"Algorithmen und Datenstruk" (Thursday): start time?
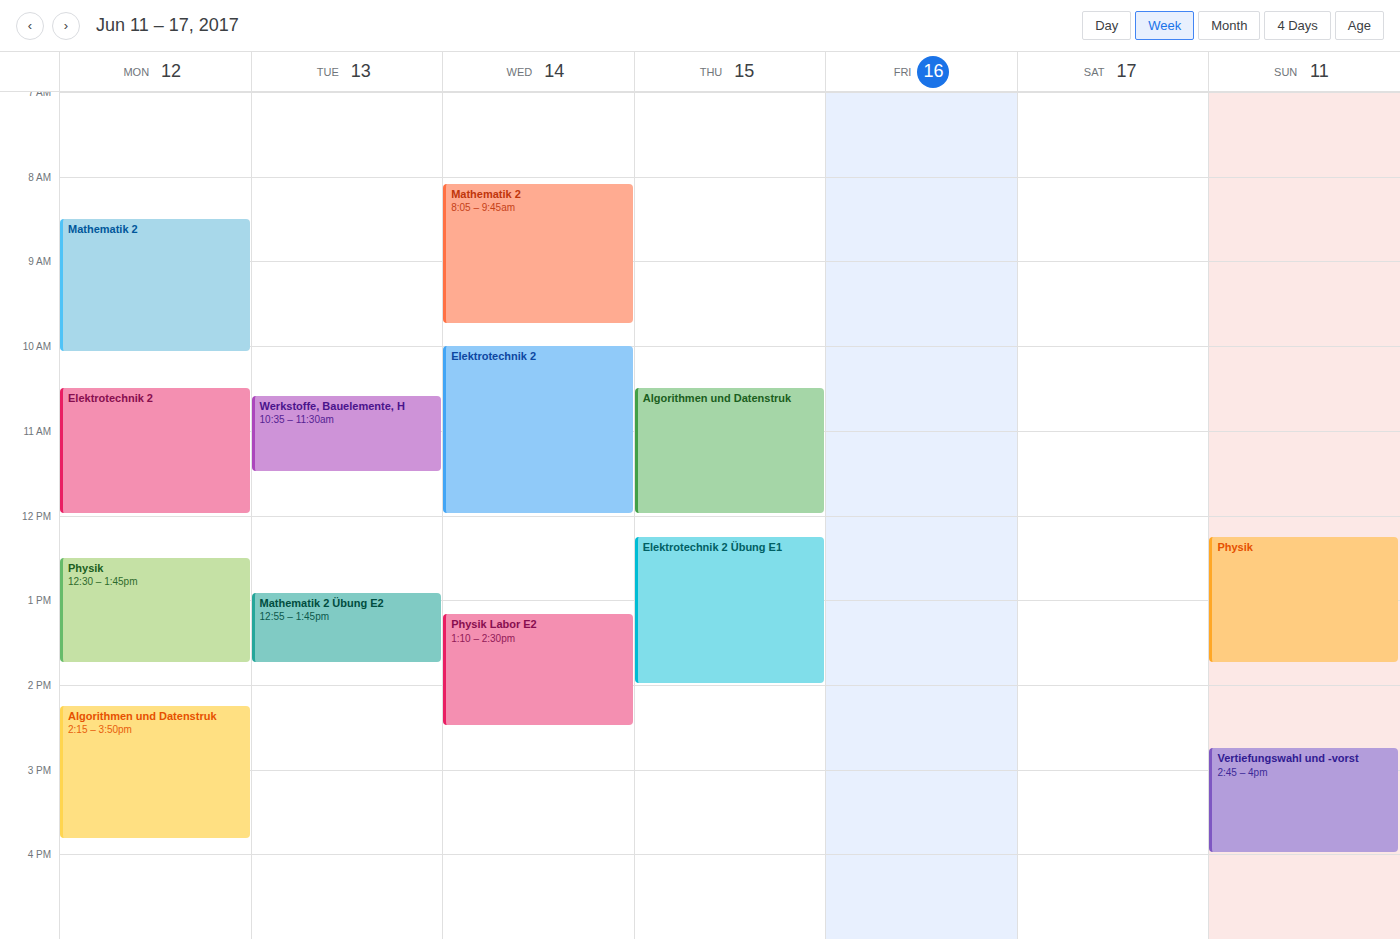
10:30 AM